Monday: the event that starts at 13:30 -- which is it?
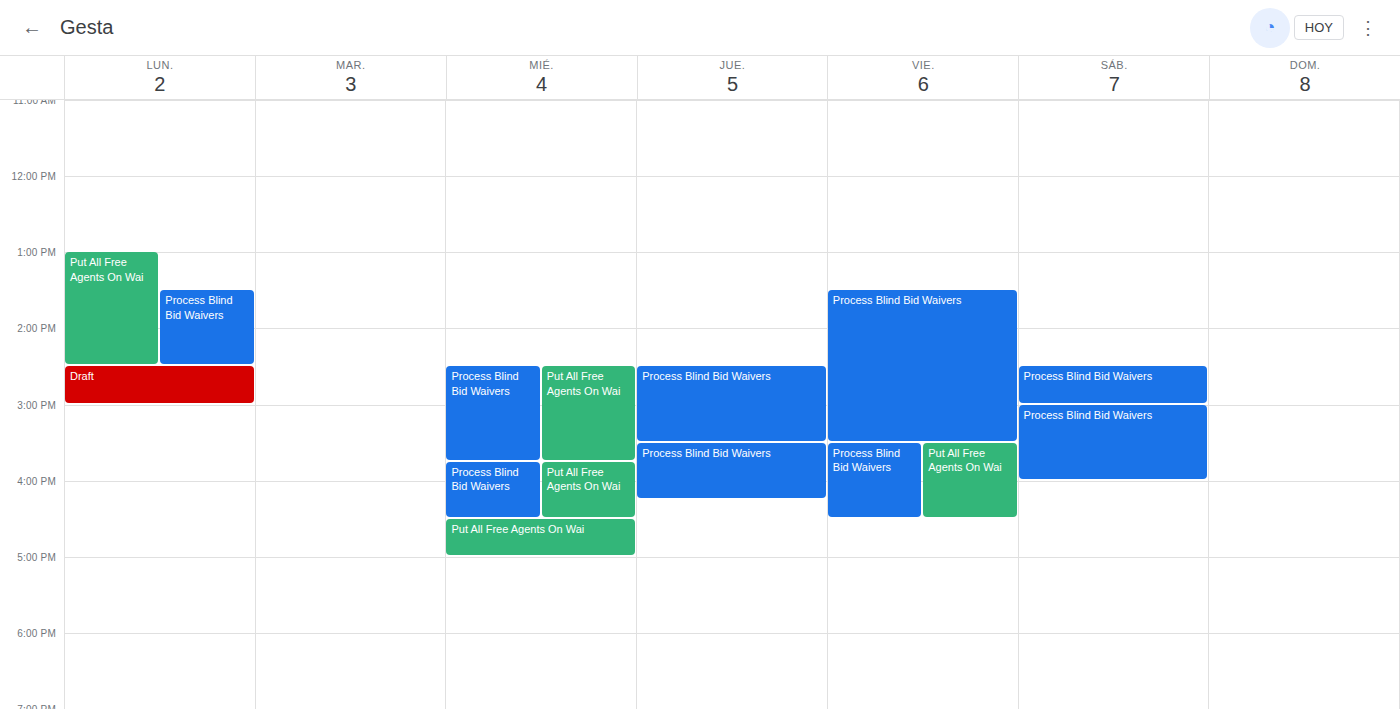
"Process Blind Bid Waivers"